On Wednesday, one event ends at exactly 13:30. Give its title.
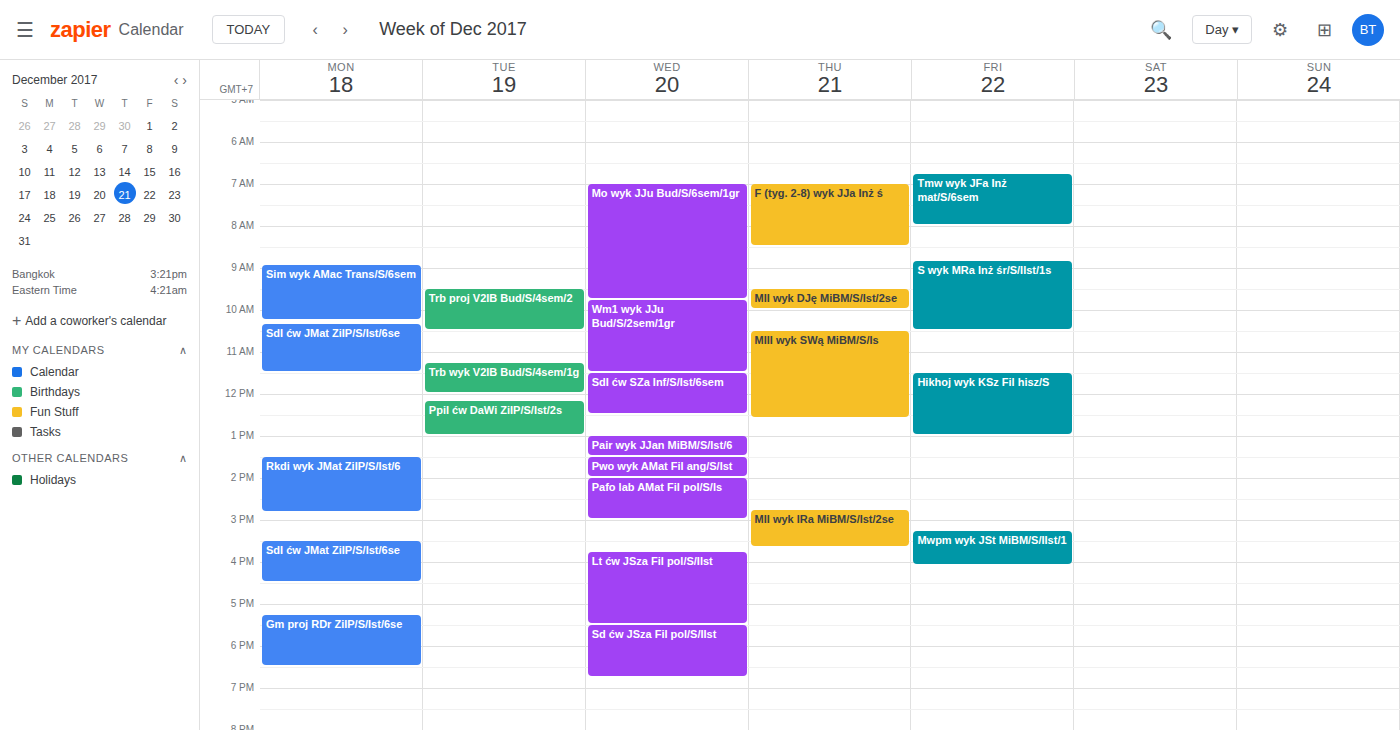
"Pair wyk JJan MiBM/S/Ist/6"